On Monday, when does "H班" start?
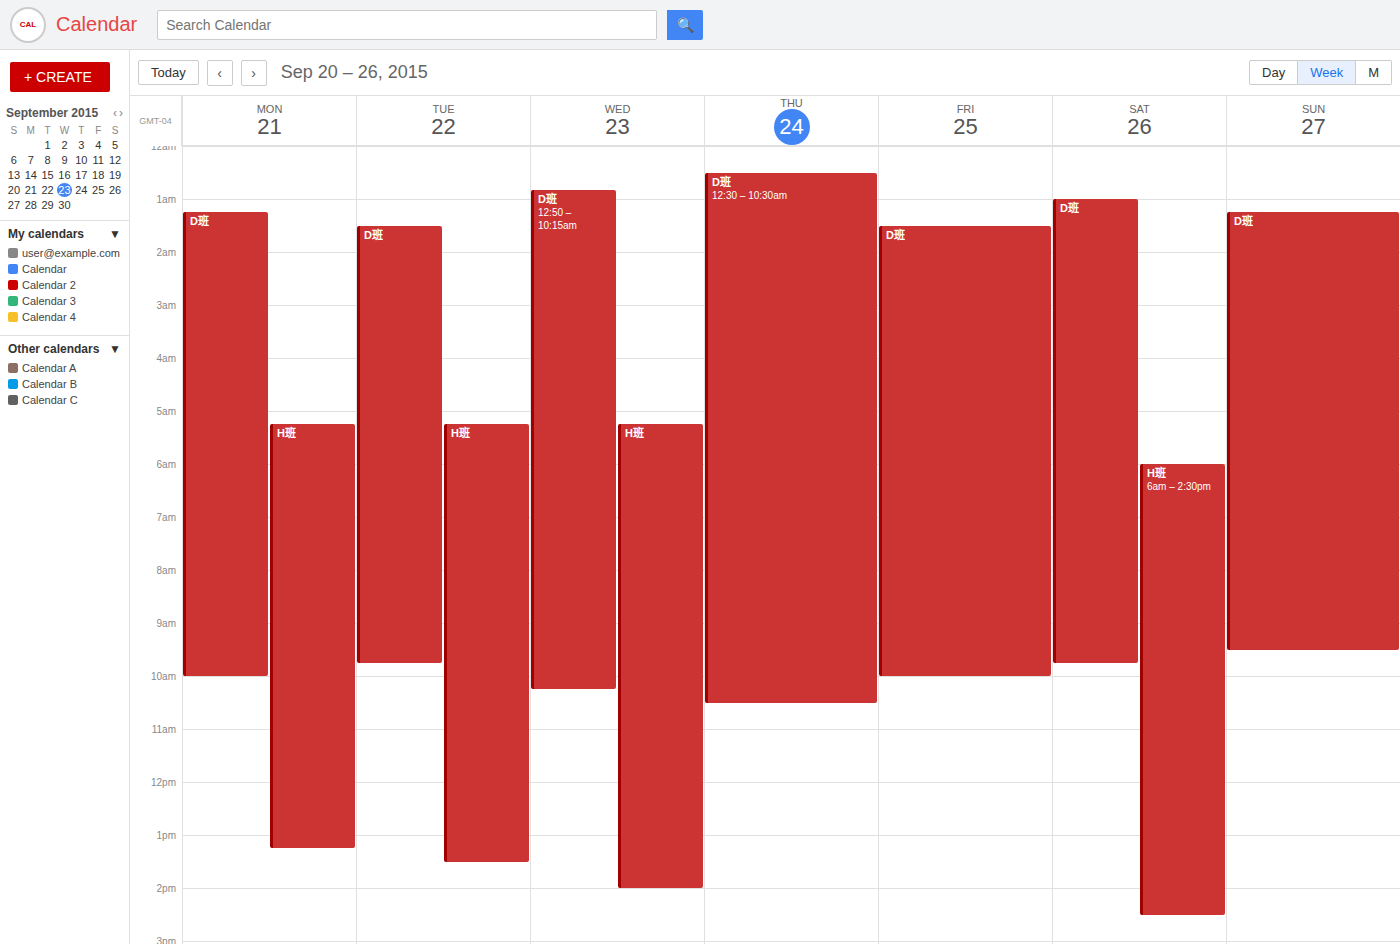
5:15 AM